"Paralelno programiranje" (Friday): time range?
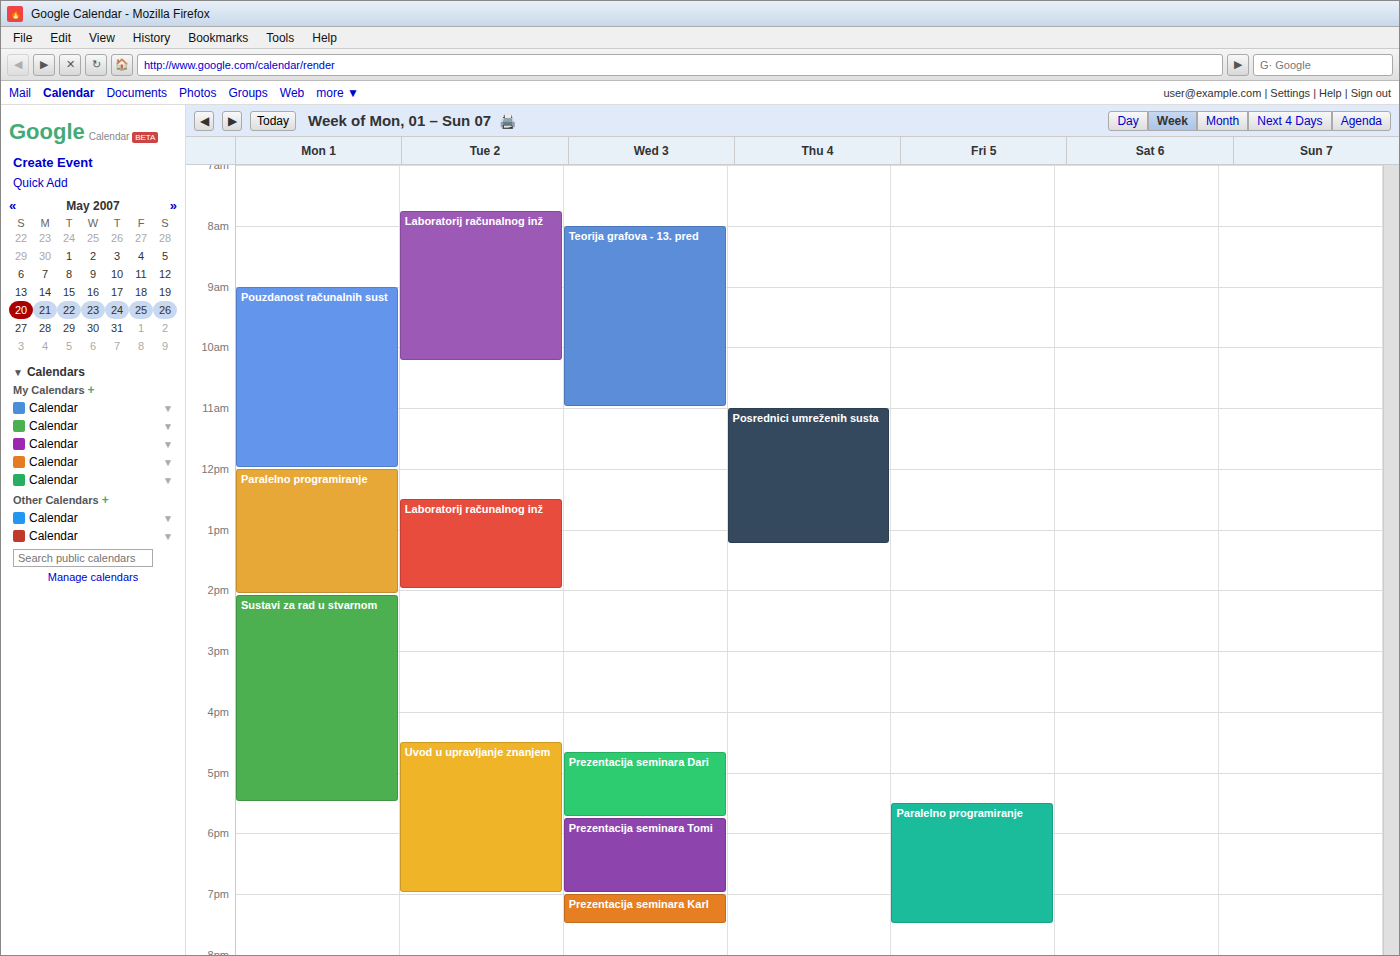
5:30 PM to 7:30 PM